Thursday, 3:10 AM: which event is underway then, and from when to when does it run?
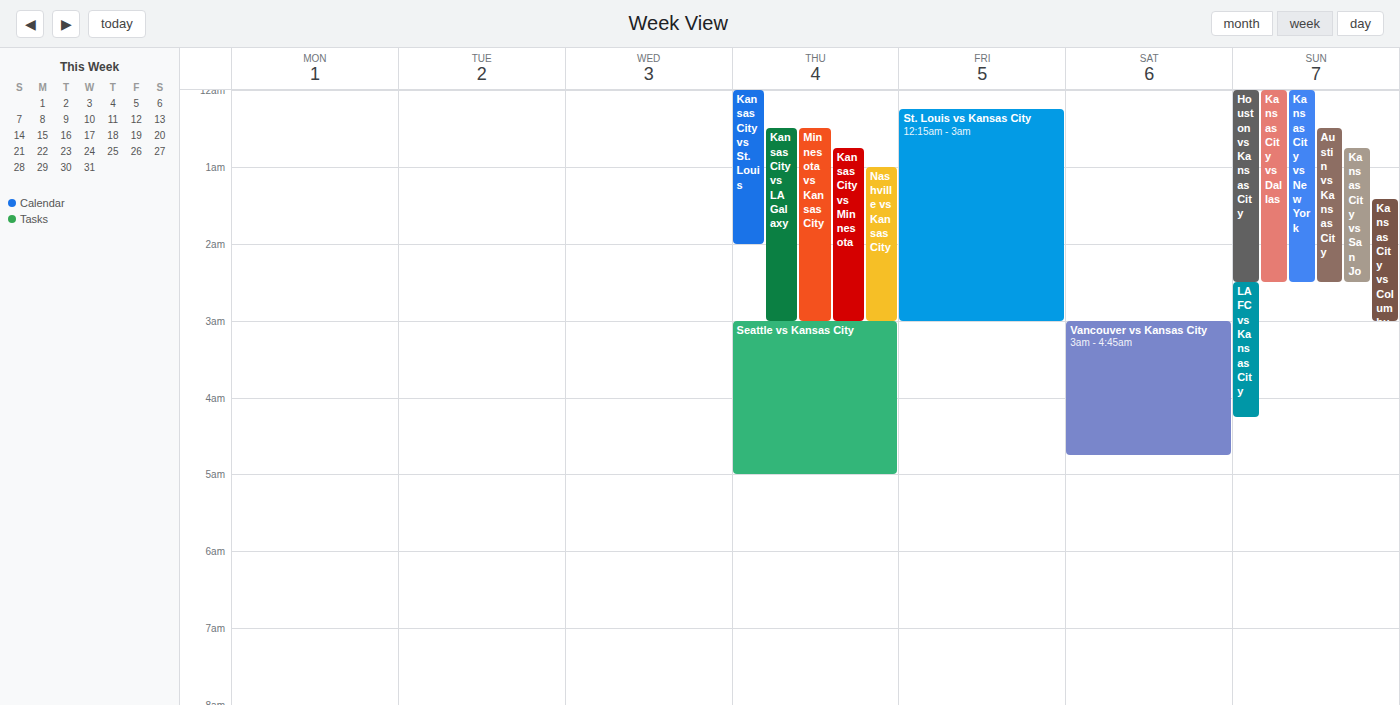
"Seattle vs Kansas City", 3:00 AM to 5:00 AM